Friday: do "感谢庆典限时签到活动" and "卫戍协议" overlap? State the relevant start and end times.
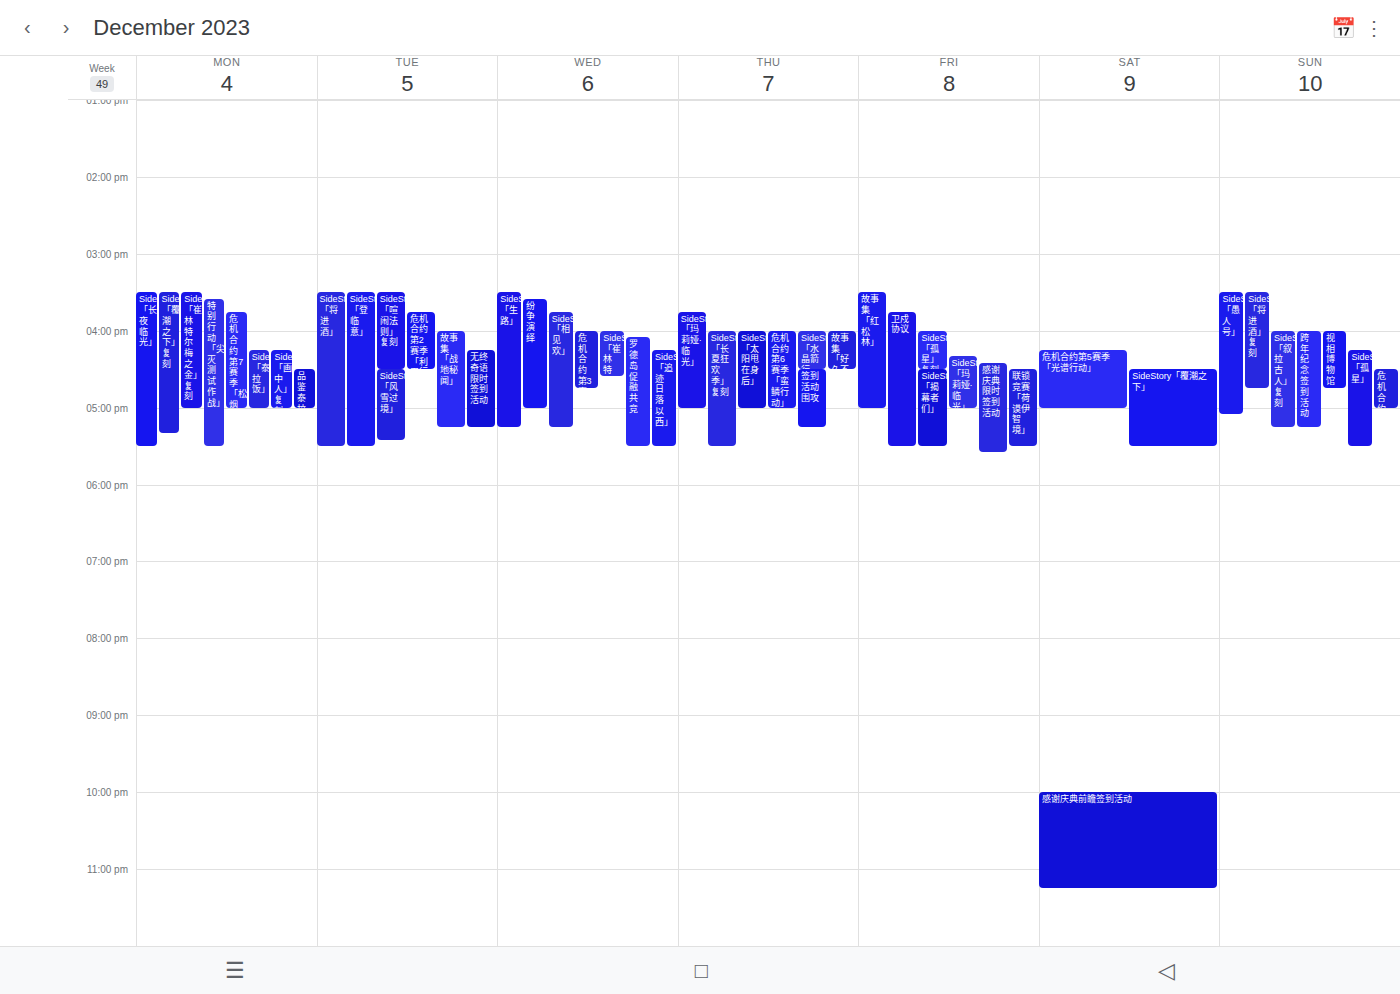
"感谢庆典限时签到活动" starts at 4:25 PM, before "卫戍协议" ends at 5:30 PM -- they overlap.